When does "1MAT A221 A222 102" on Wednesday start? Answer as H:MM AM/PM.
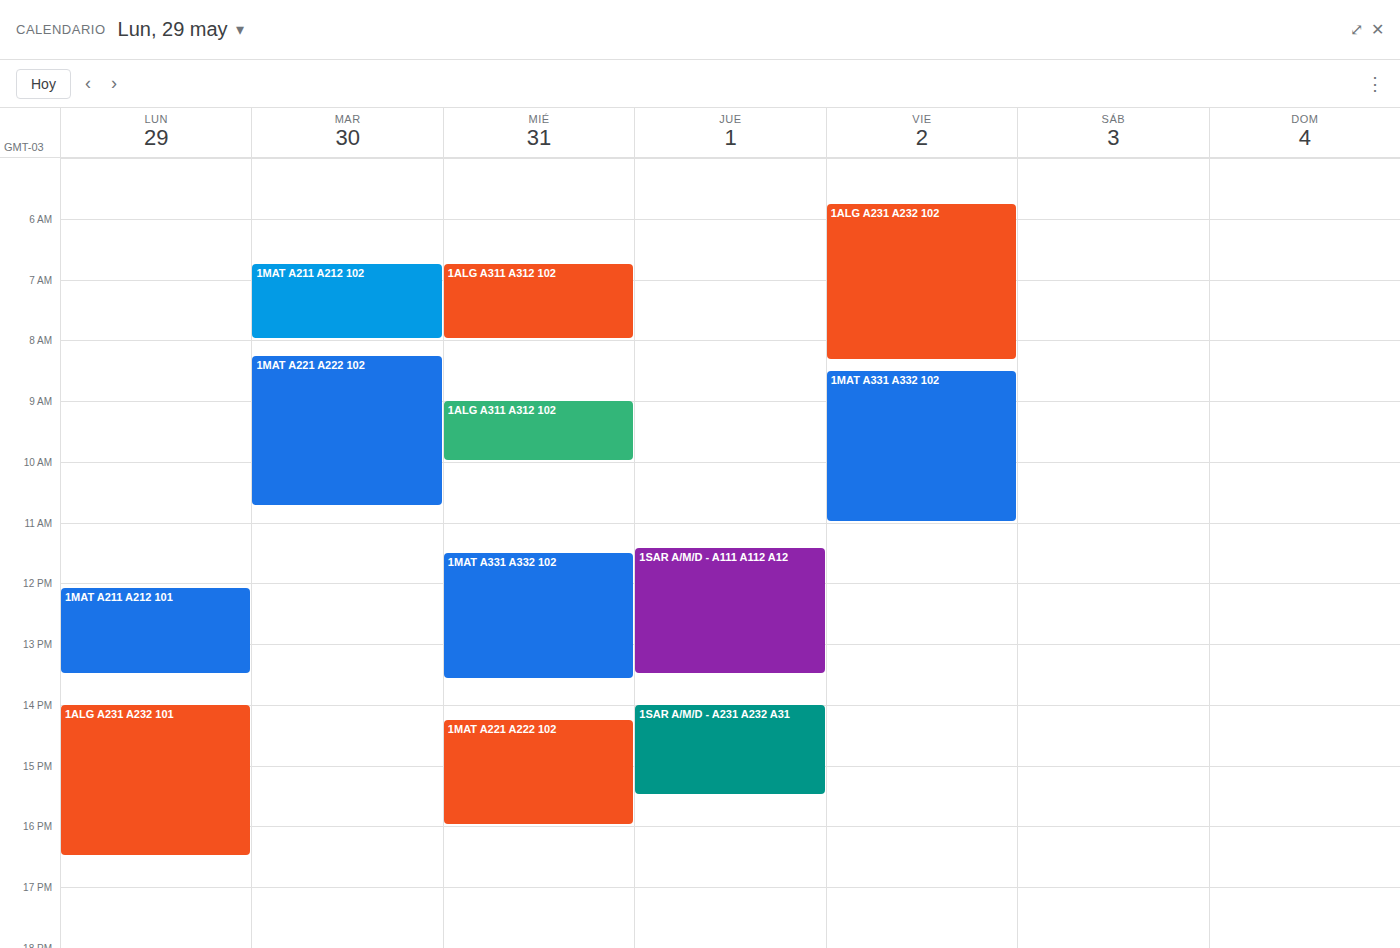
2:15 PM